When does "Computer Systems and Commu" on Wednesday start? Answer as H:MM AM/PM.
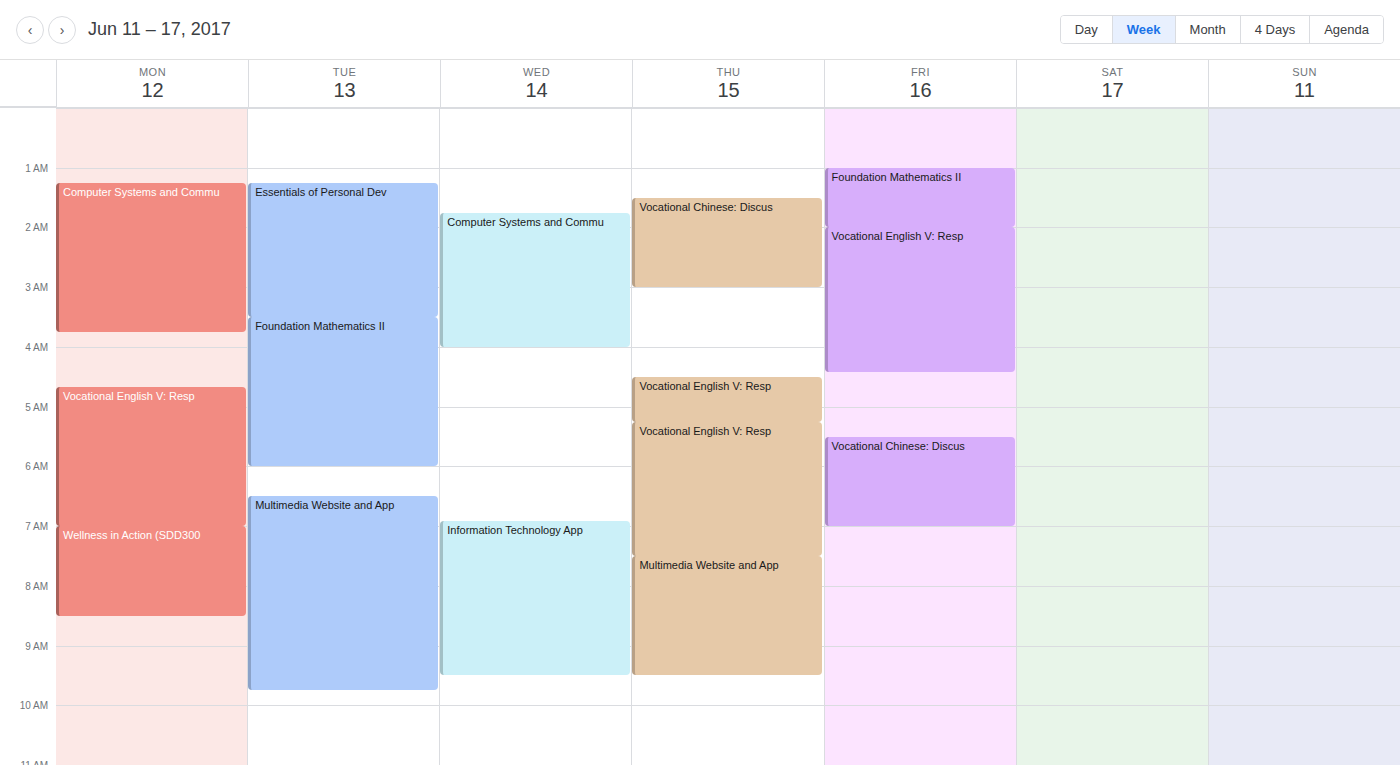
1:45 AM